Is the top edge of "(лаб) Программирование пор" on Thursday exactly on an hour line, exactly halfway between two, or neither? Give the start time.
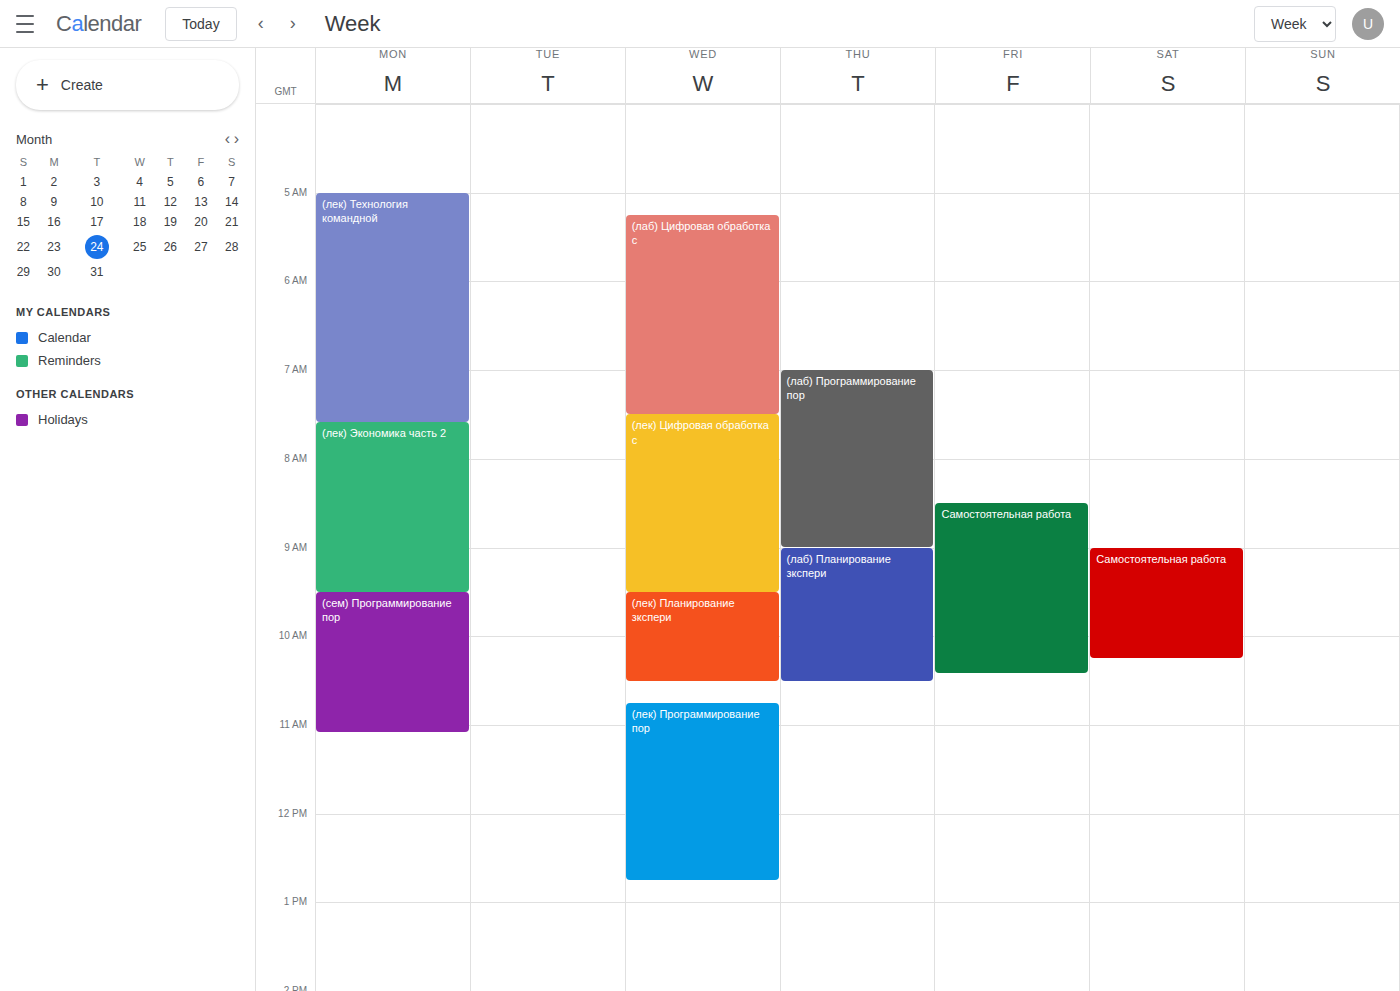
07:00 -- exactly on the 07:00 line.